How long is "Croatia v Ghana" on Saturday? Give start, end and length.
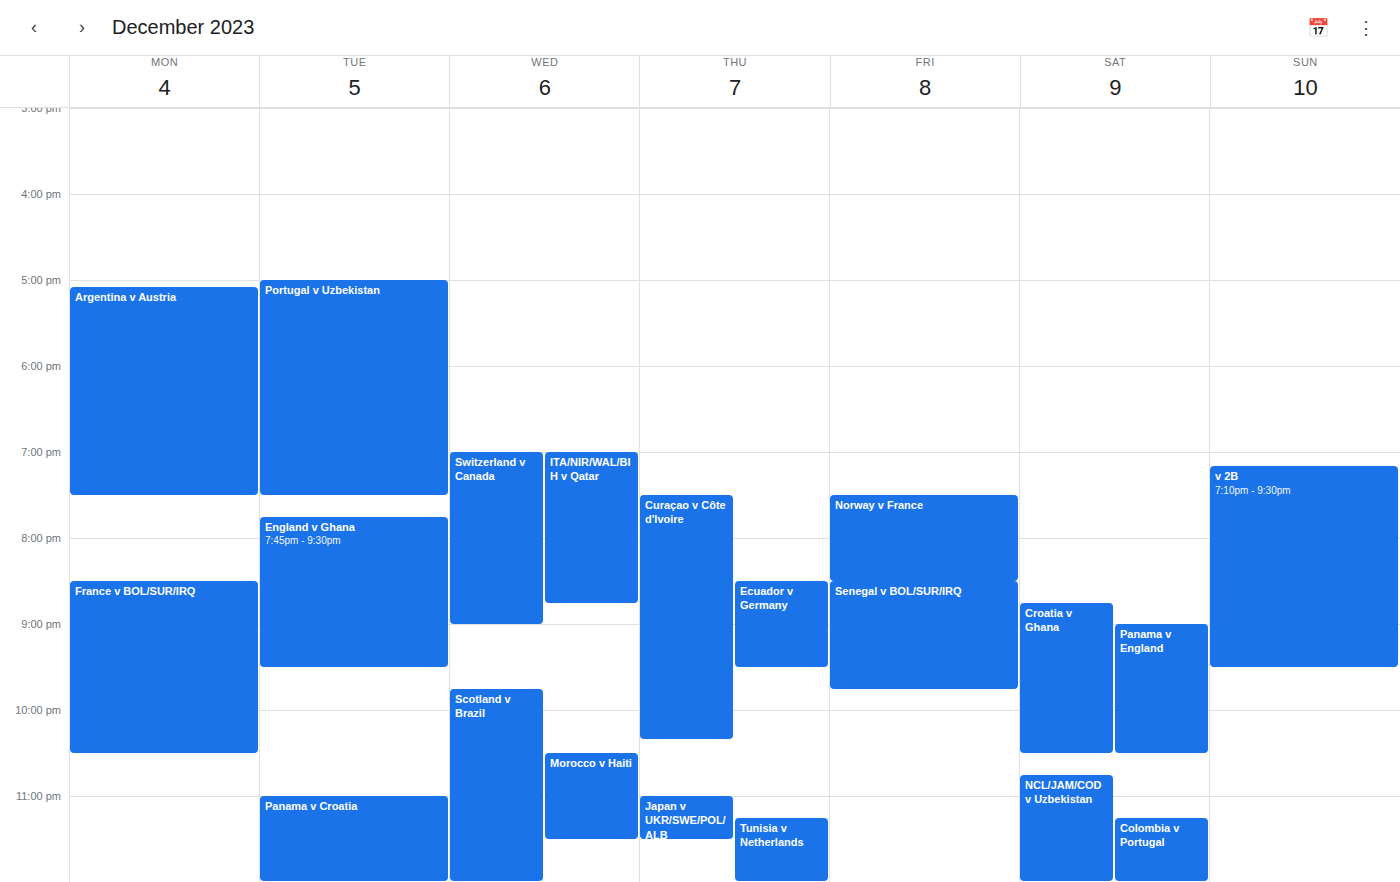
8:45 PM to 10:30 PM, 1 hour 45 minutes